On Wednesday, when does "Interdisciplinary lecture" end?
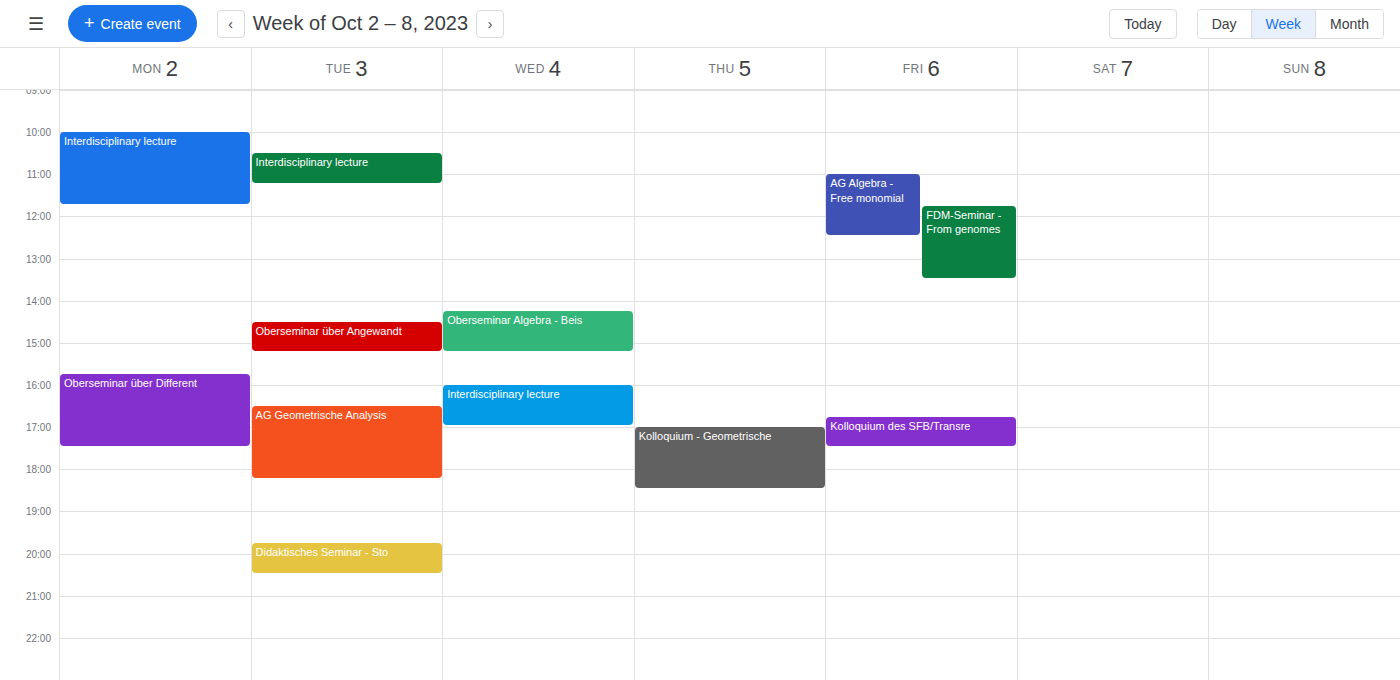
5:00 PM